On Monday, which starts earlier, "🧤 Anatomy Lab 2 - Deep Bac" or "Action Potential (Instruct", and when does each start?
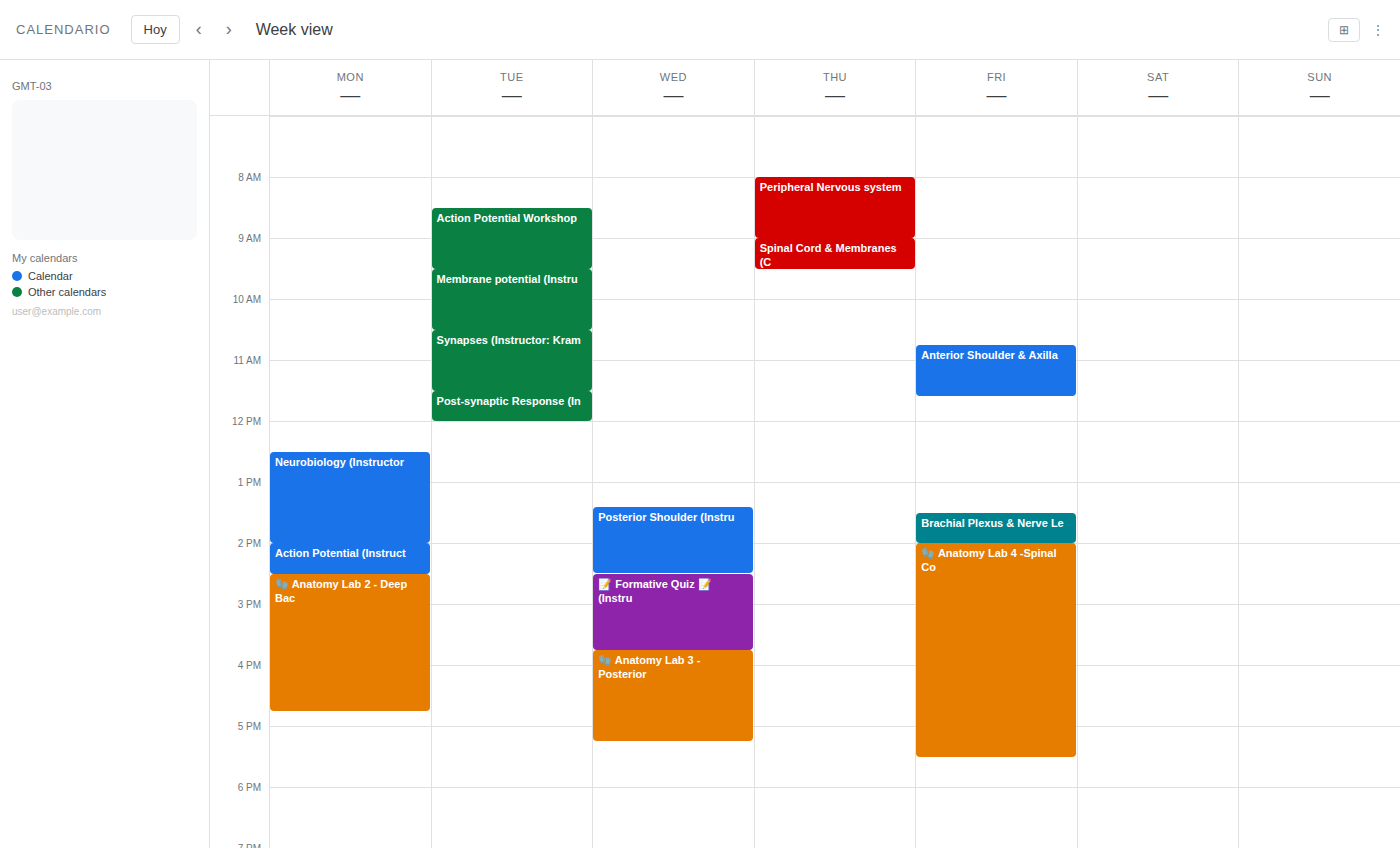
"Action Potential (Instruct" 2:00 PM; "🧤 Anatomy Lab 2 - Deep Bac" 2:30 PM.